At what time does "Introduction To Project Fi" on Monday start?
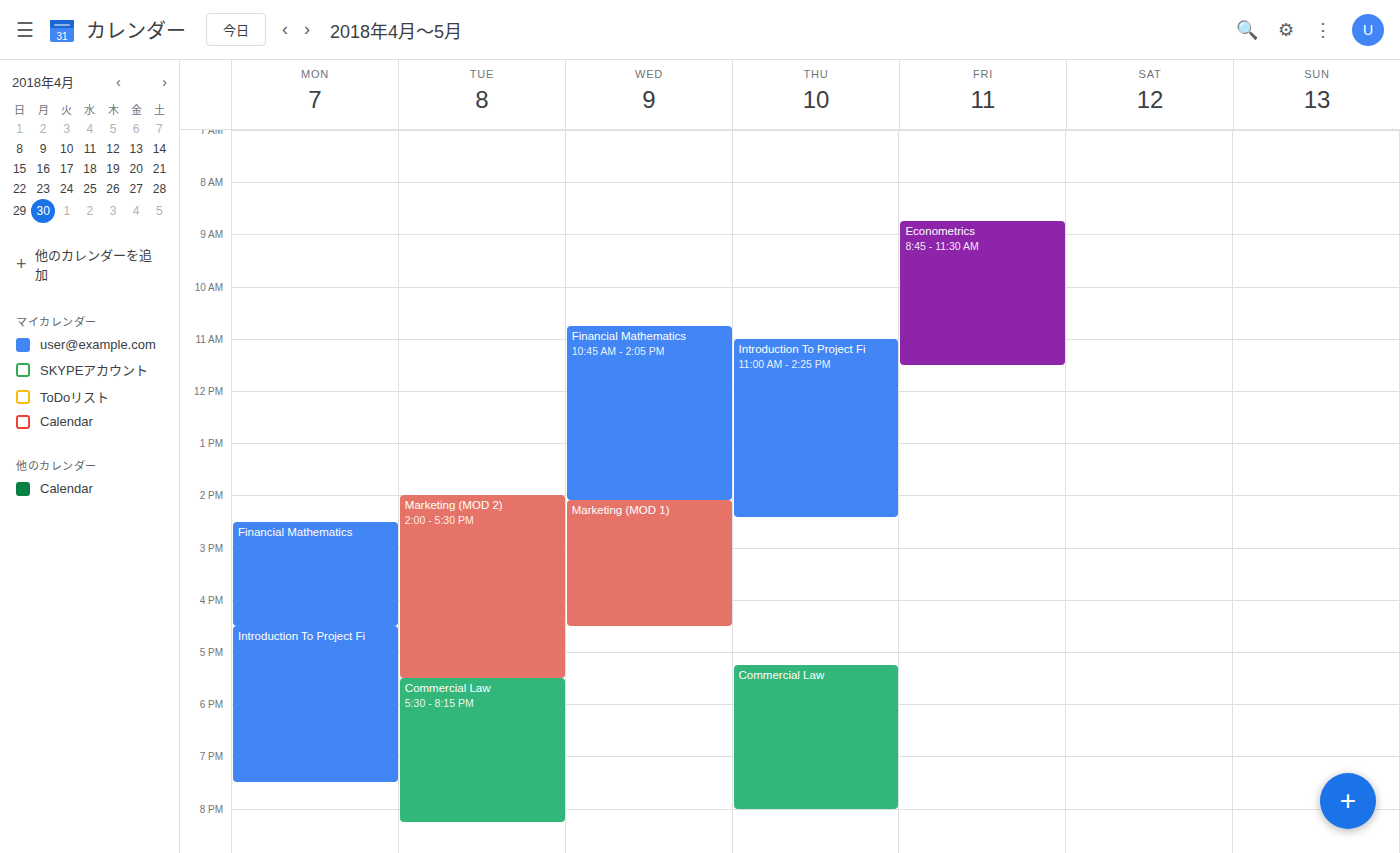
4:30 PM